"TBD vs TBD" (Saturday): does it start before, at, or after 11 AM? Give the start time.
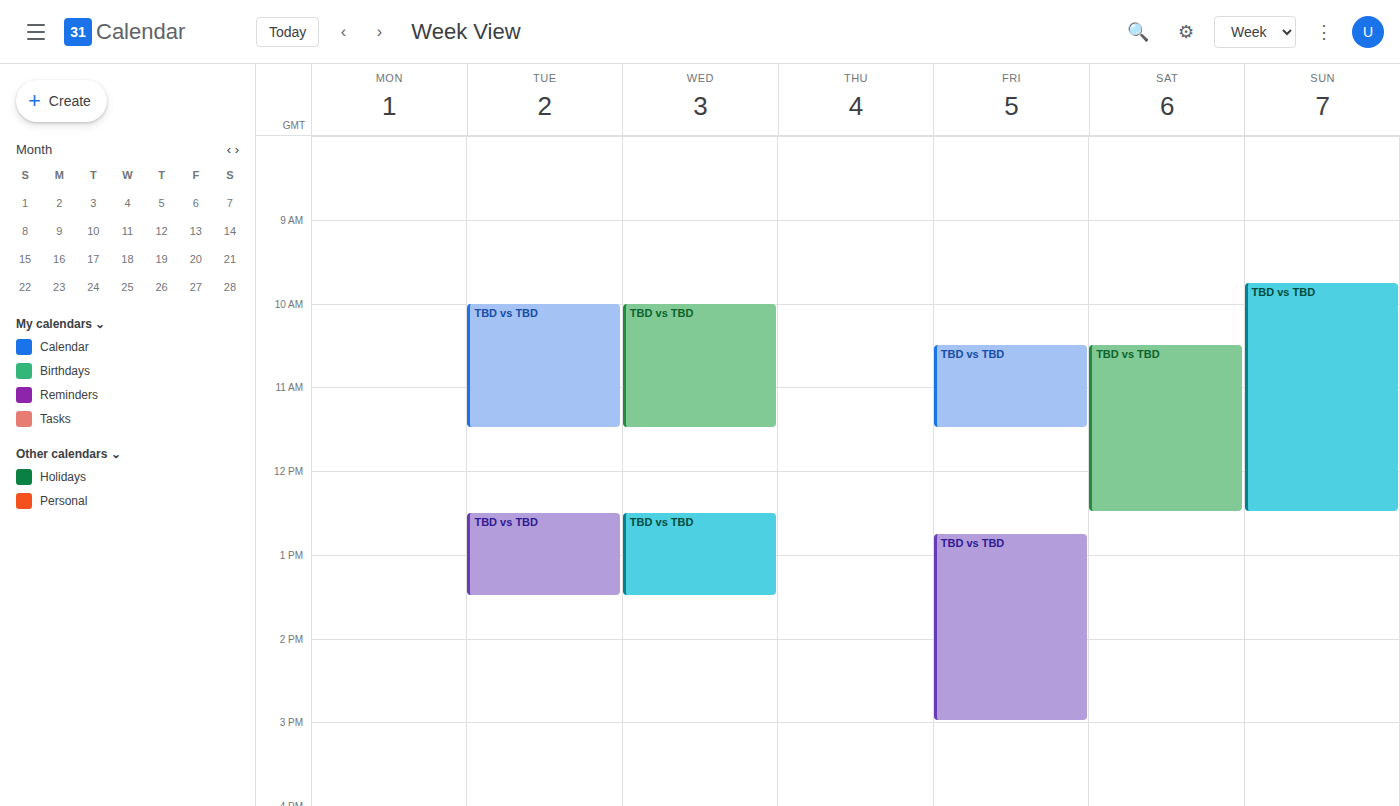
10:30 AM -- before 11 AM, 30 minutes above the 11 AM line.